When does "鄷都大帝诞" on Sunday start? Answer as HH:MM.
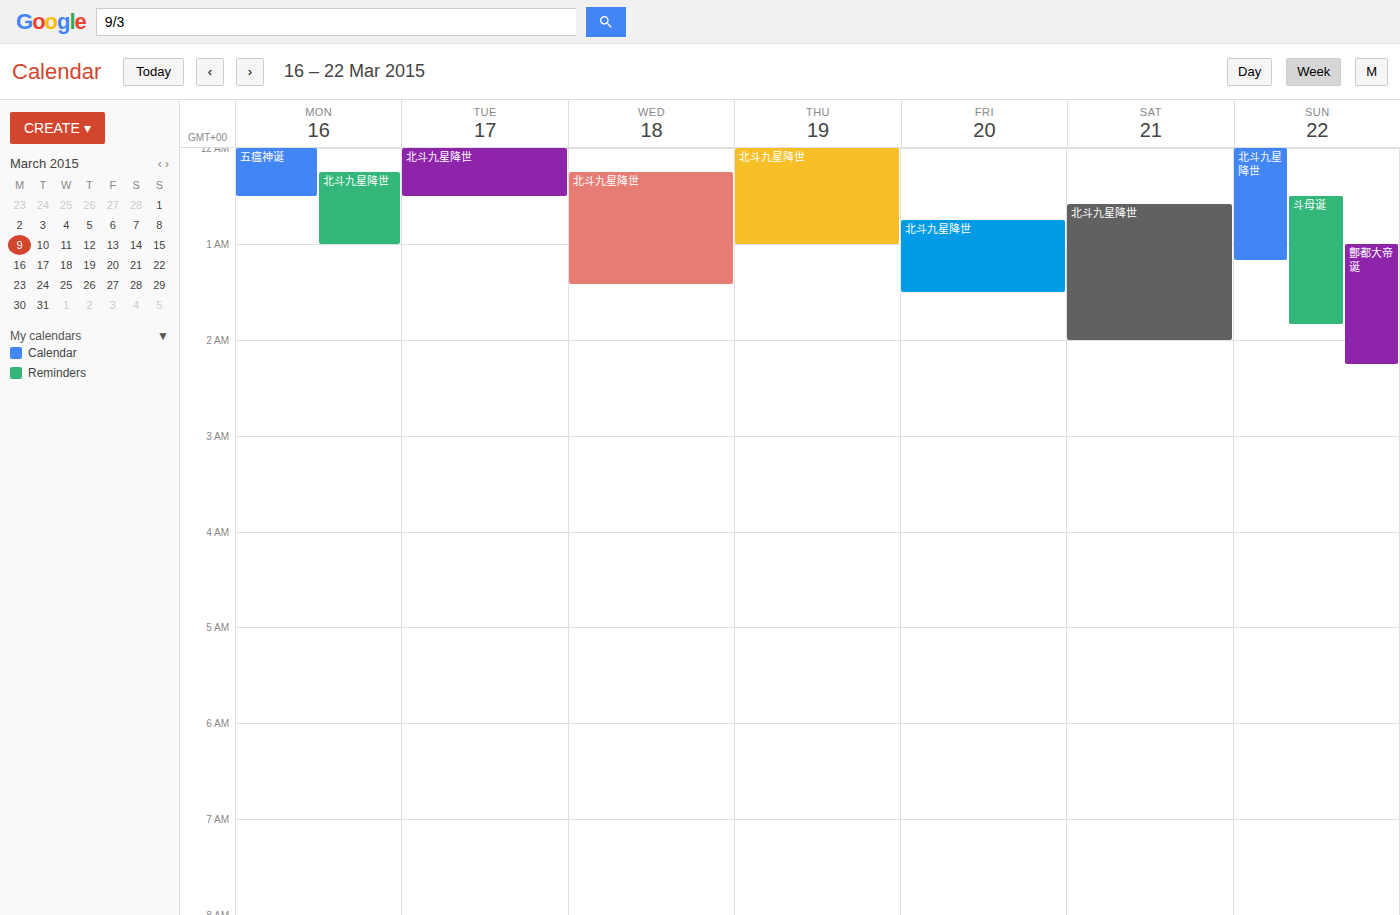
01:00